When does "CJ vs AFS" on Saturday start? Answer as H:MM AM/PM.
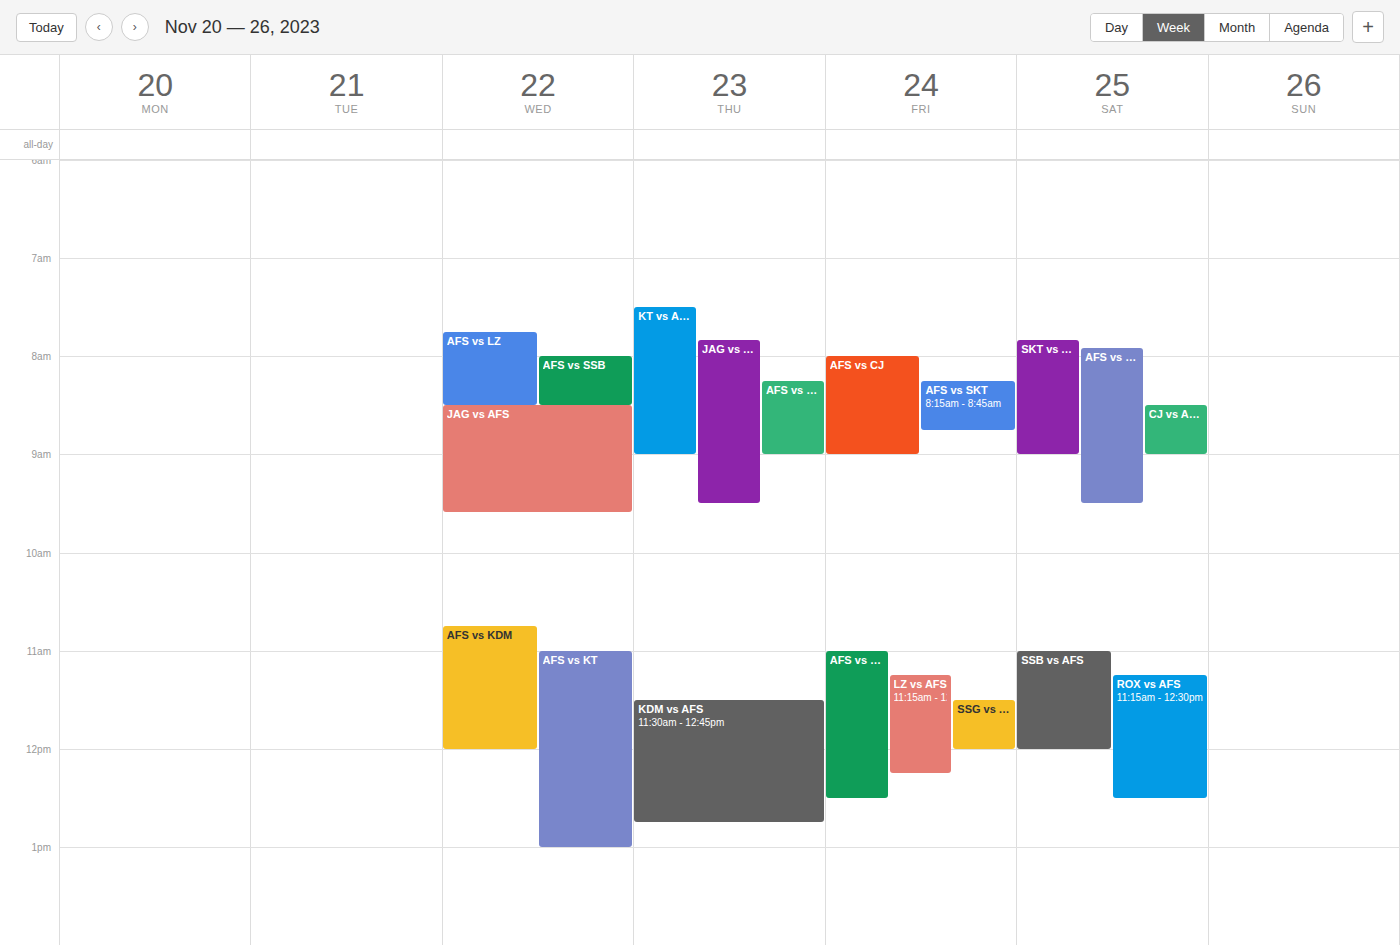
8:30 AM